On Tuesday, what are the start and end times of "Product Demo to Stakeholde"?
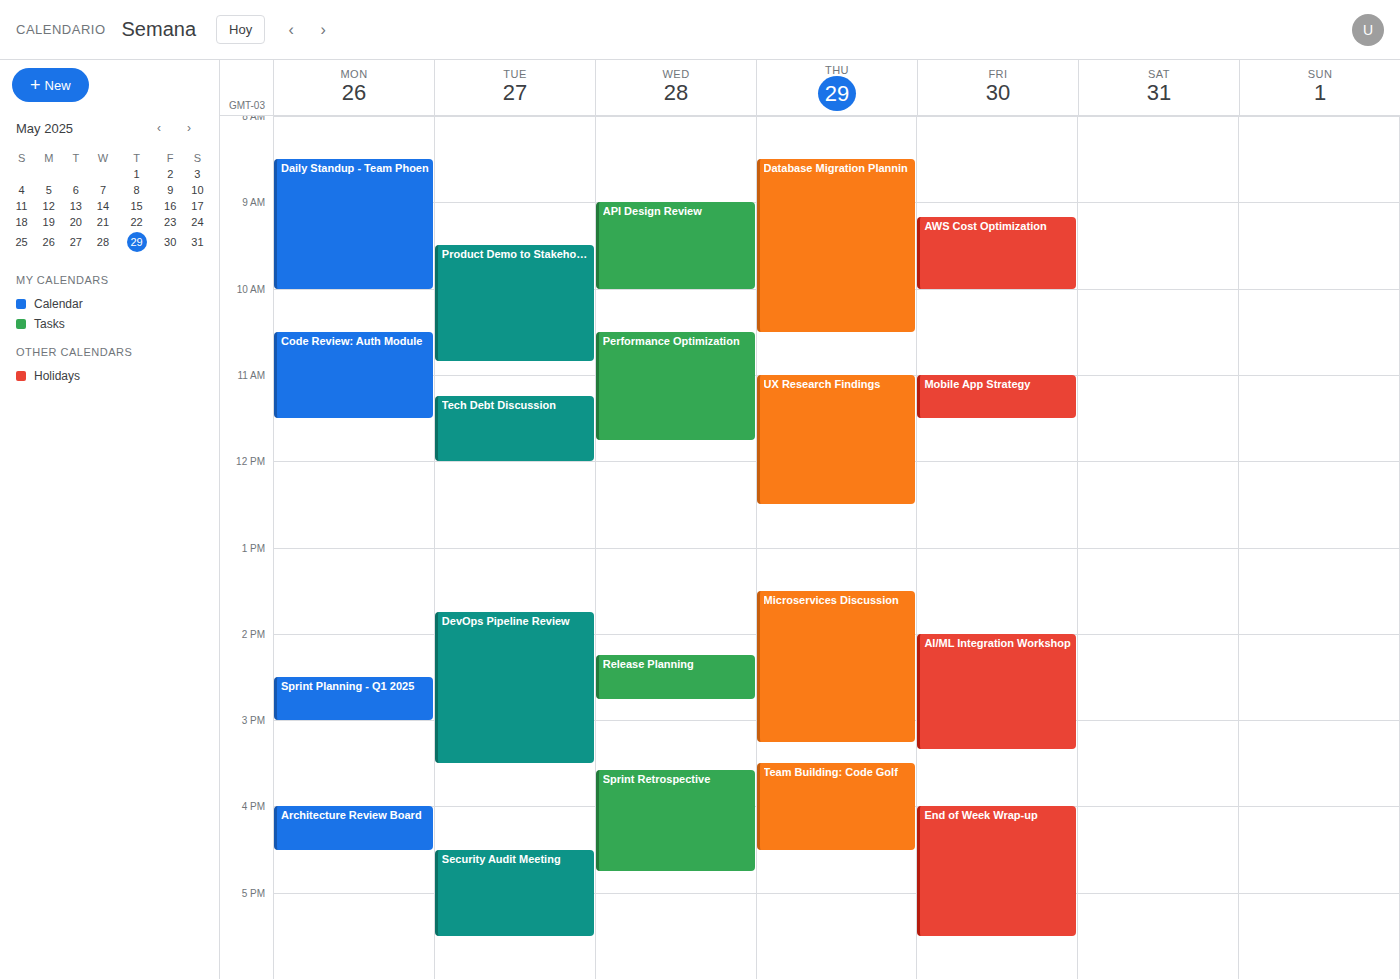
9:30 AM to 10:50 AM